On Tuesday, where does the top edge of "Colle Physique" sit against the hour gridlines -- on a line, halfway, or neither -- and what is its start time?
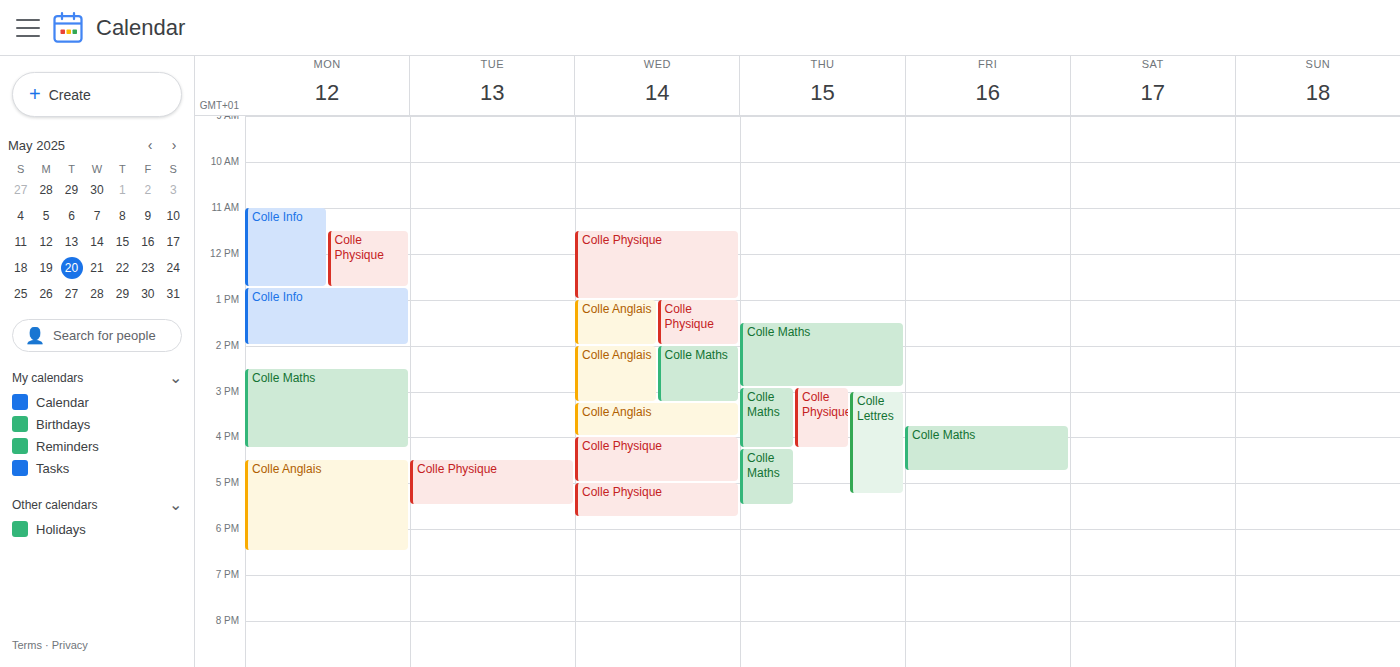
4:30 PM -- halfway between the 4 PM and 5 PM lines.